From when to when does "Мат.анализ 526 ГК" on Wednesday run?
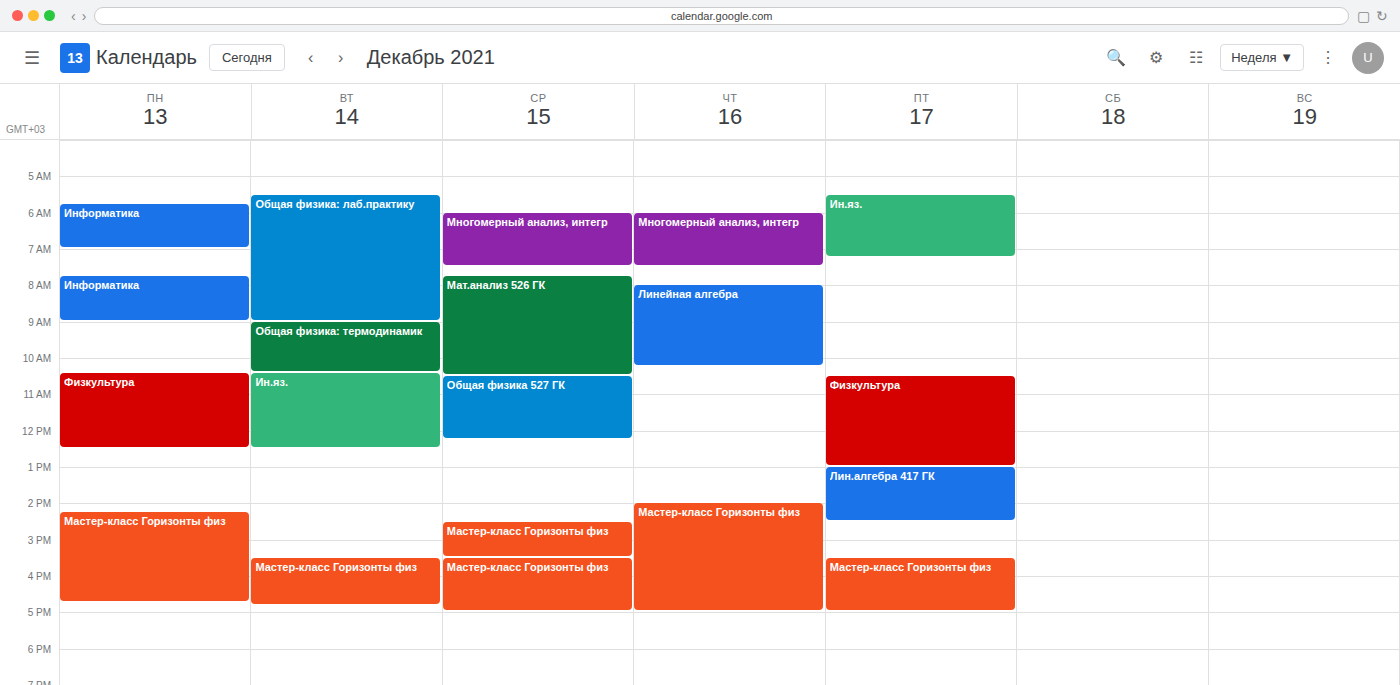
7:45 AM to 10:30 AM